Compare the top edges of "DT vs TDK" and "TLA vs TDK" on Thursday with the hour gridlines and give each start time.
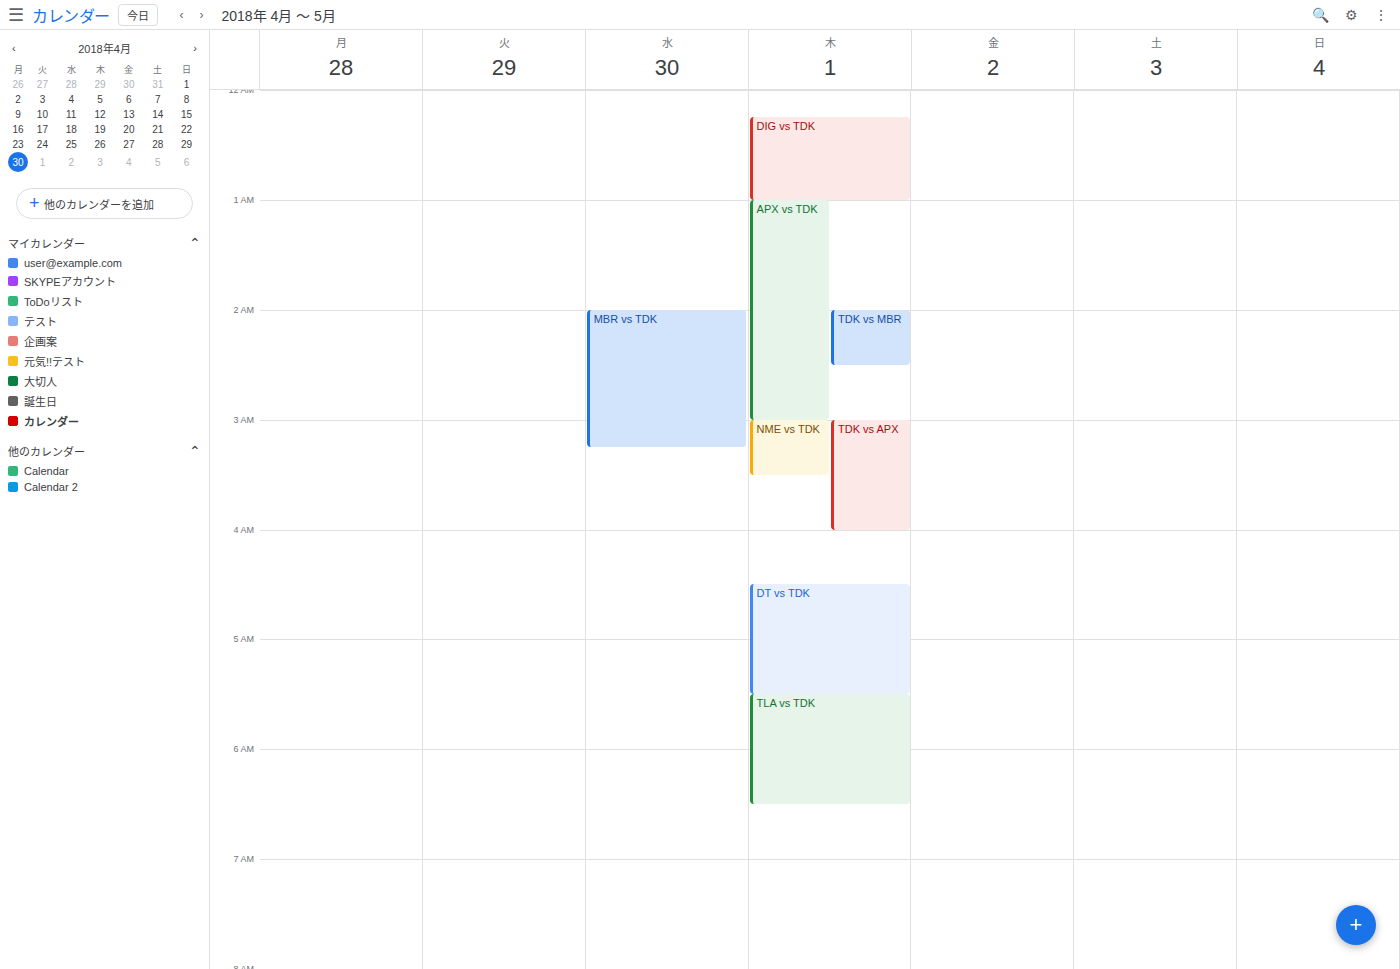
"DT vs TDK": 4:30 AM, halfway between the 4 AM and 5 AM lines. "TLA vs TDK": 5:30 AM, halfway between the 5 AM and 6 AM lines.